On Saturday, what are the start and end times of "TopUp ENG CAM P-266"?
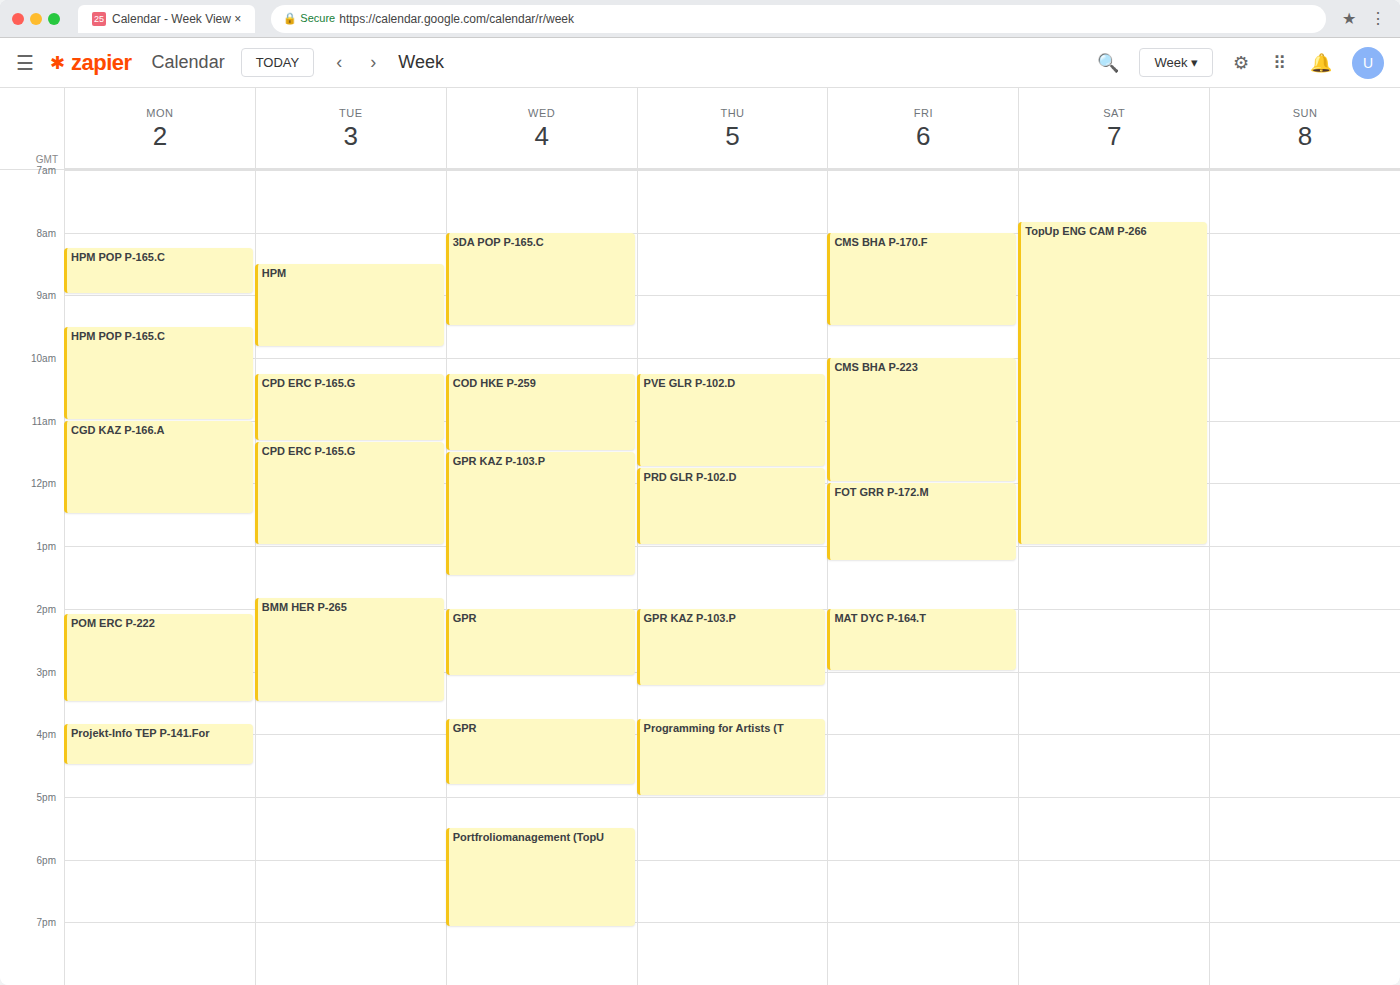
7:50 AM to 1:00 PM